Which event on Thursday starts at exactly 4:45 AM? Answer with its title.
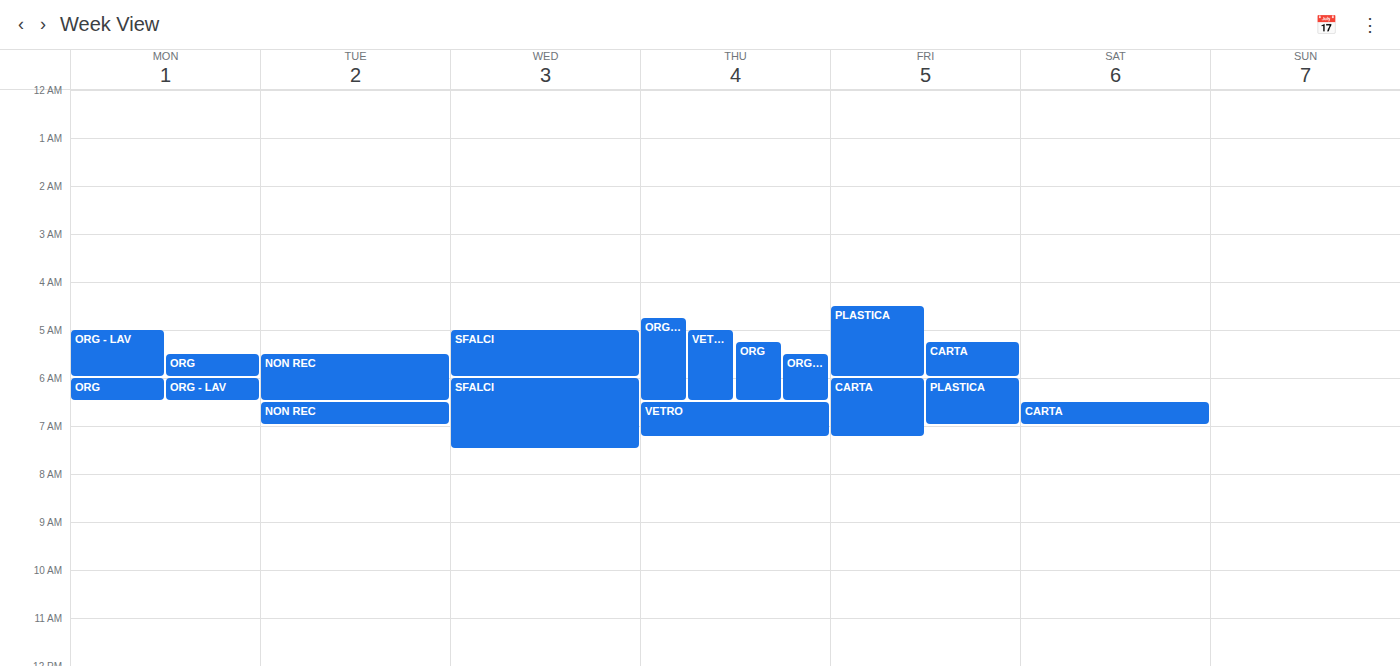
"ORG - VETRO"